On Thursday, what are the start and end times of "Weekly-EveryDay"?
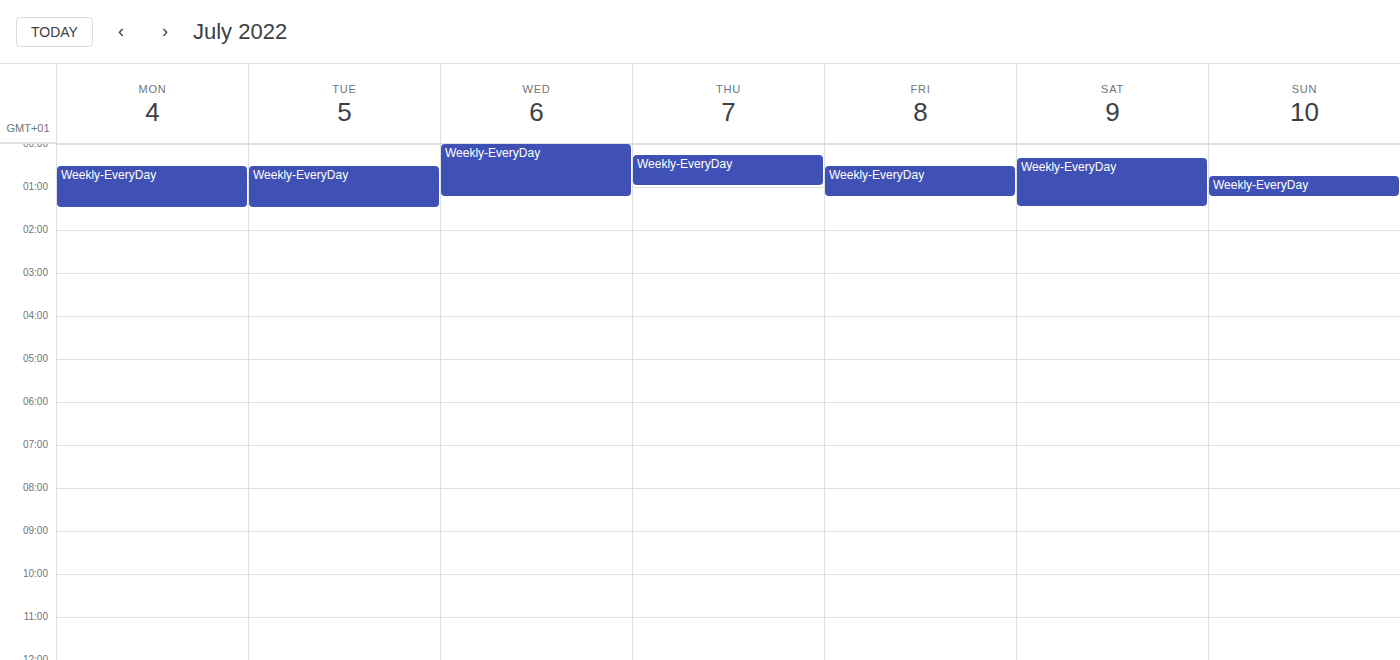
00:15 to 01:00